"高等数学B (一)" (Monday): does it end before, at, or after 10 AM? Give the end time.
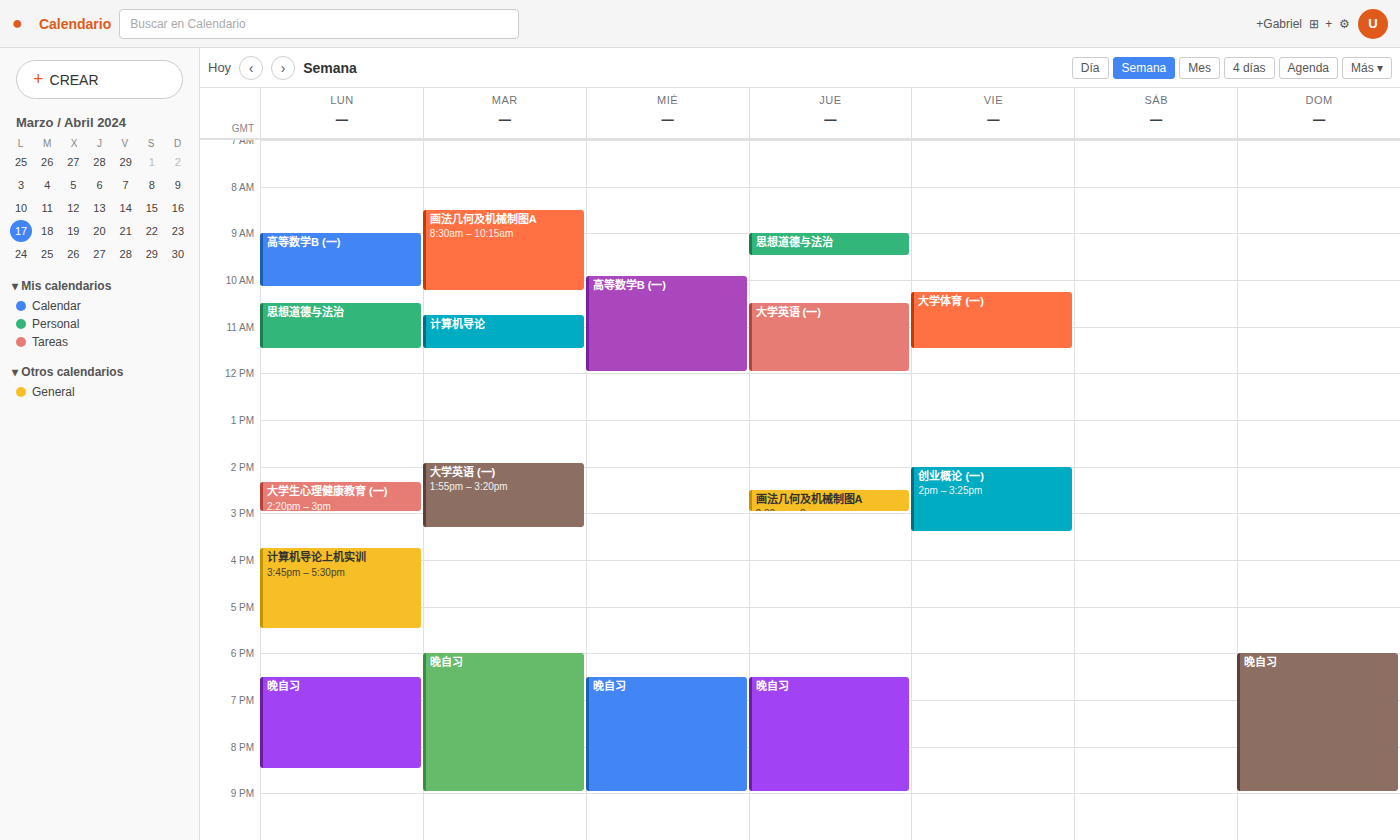
10:10 AM -- after 10 AM, 10 minutes below the 10 AM line.